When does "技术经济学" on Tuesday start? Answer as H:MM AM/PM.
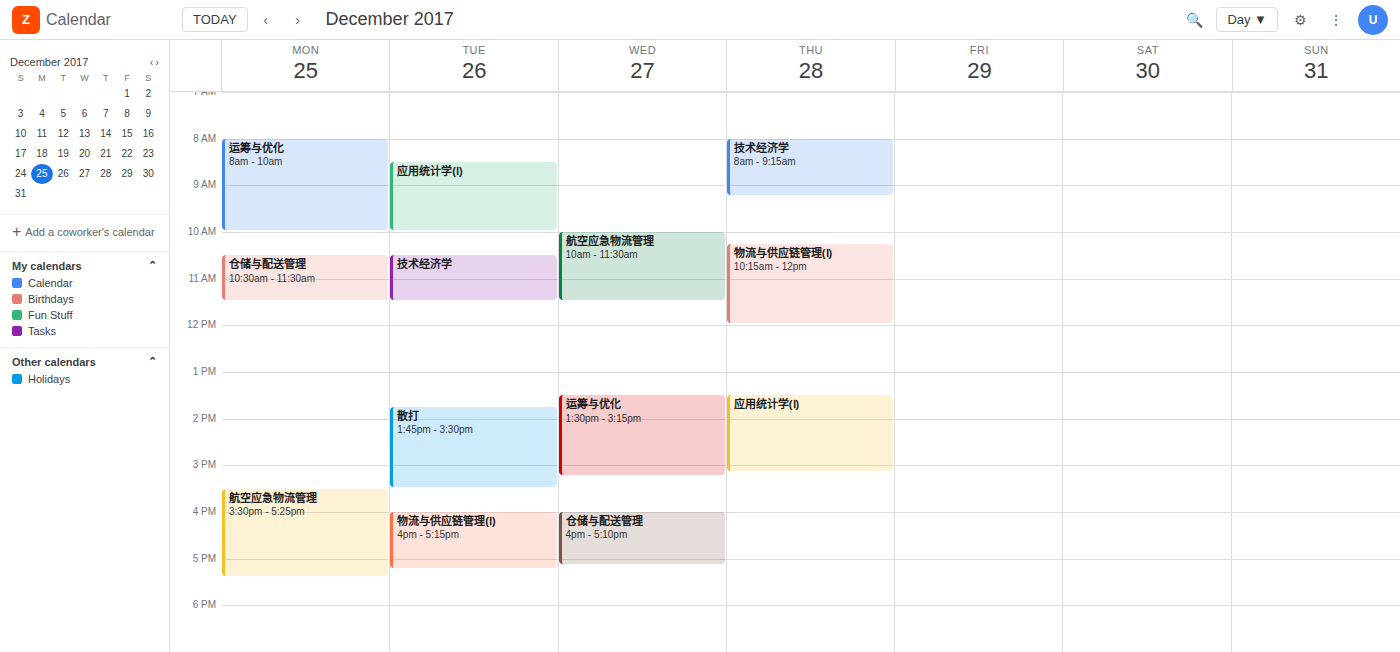
10:30 AM